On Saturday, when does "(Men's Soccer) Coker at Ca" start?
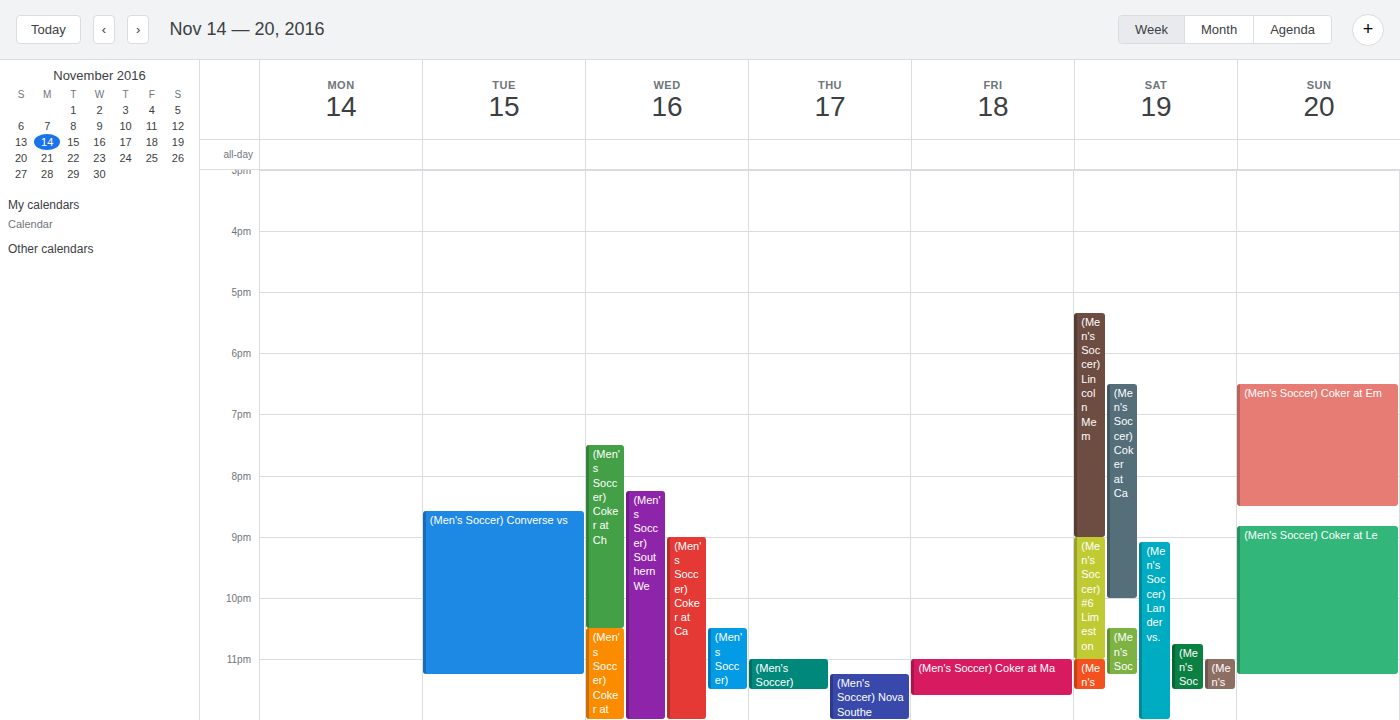
6:30 PM